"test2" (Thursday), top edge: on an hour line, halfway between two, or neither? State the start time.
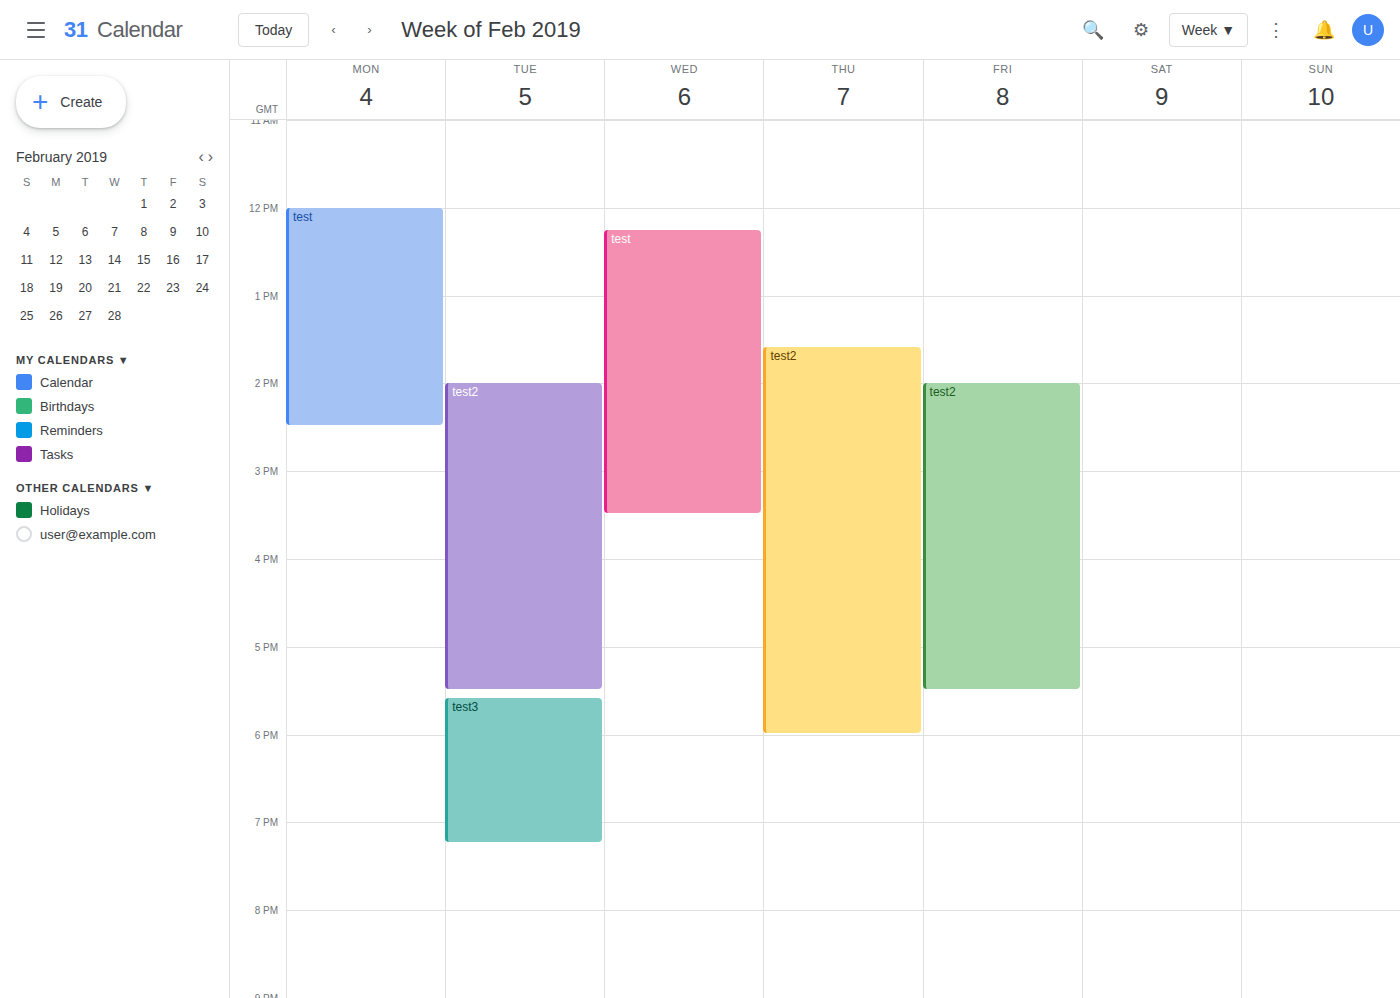
1:35 PM -- neither: 35 minutes below the 1 PM line and 25 minutes above the 2 PM line.